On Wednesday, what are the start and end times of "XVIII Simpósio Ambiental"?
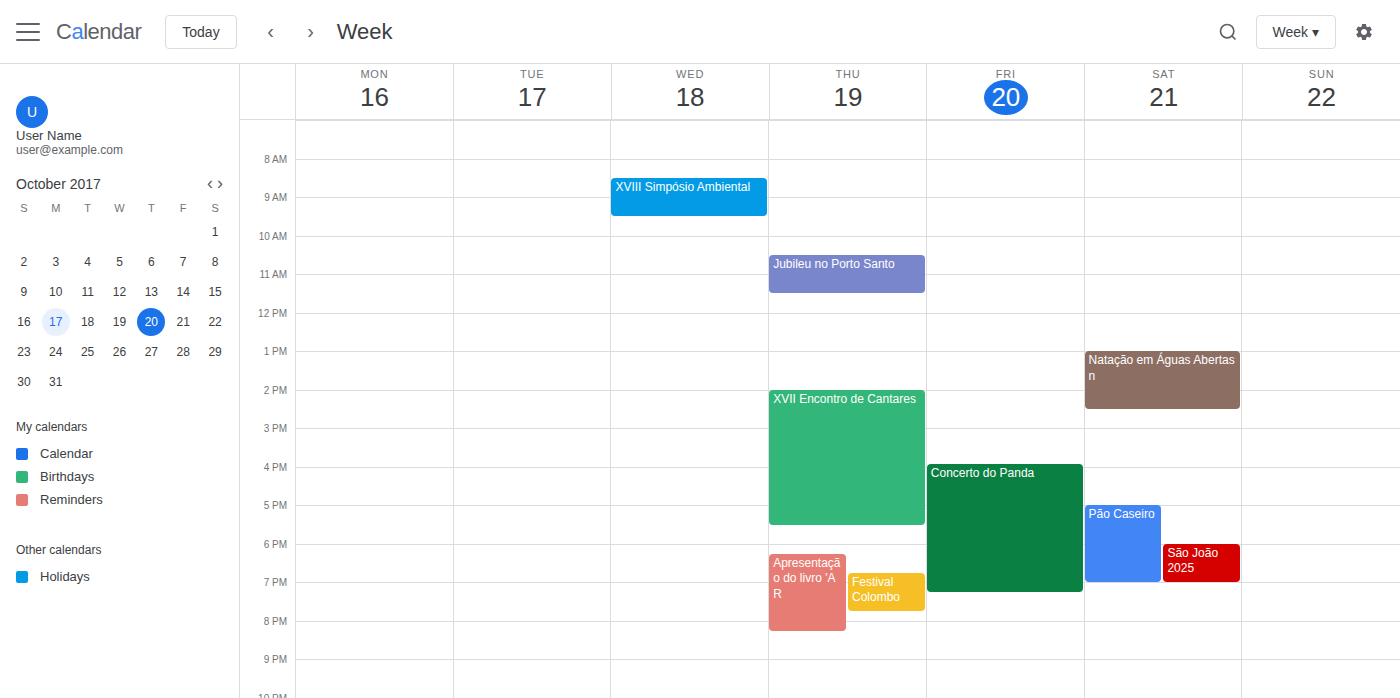
8:30 AM to 9:30 AM